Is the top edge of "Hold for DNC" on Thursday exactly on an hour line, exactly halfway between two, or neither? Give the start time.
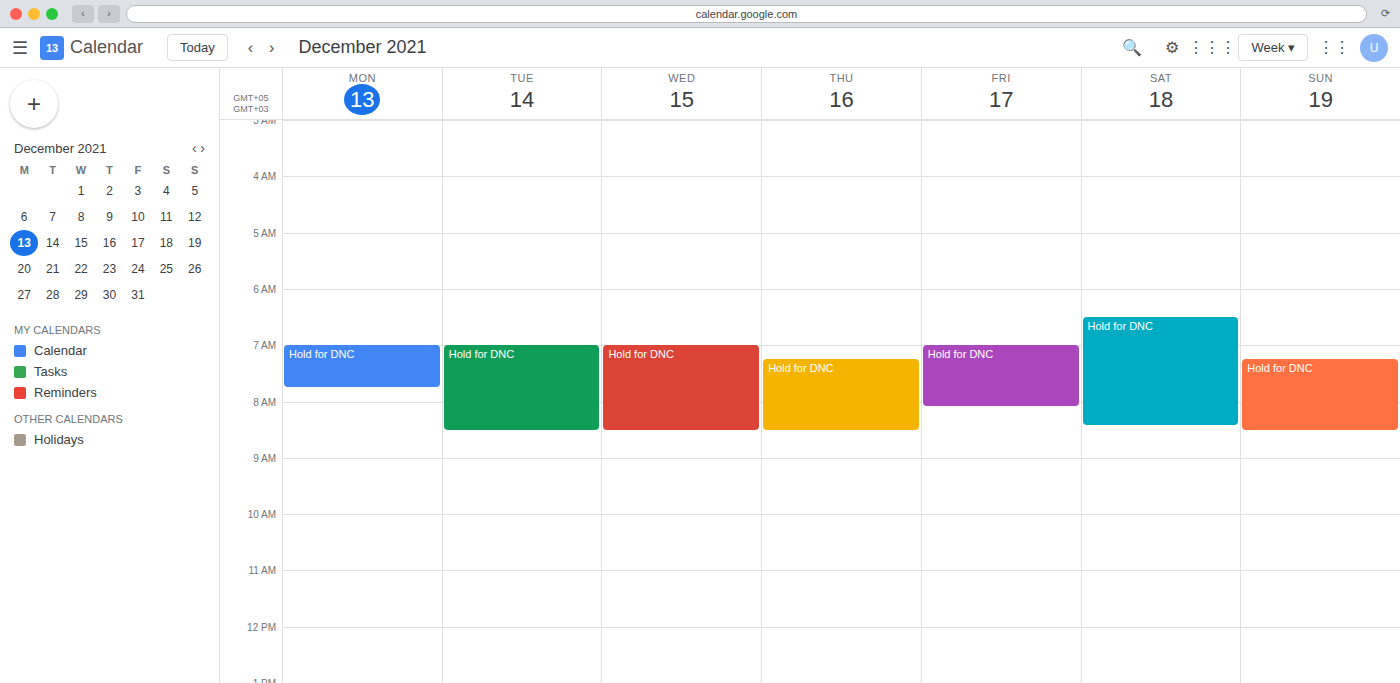
7:15 AM -- neither: a quarter of the way from the 7 AM line to the 8 AM line.